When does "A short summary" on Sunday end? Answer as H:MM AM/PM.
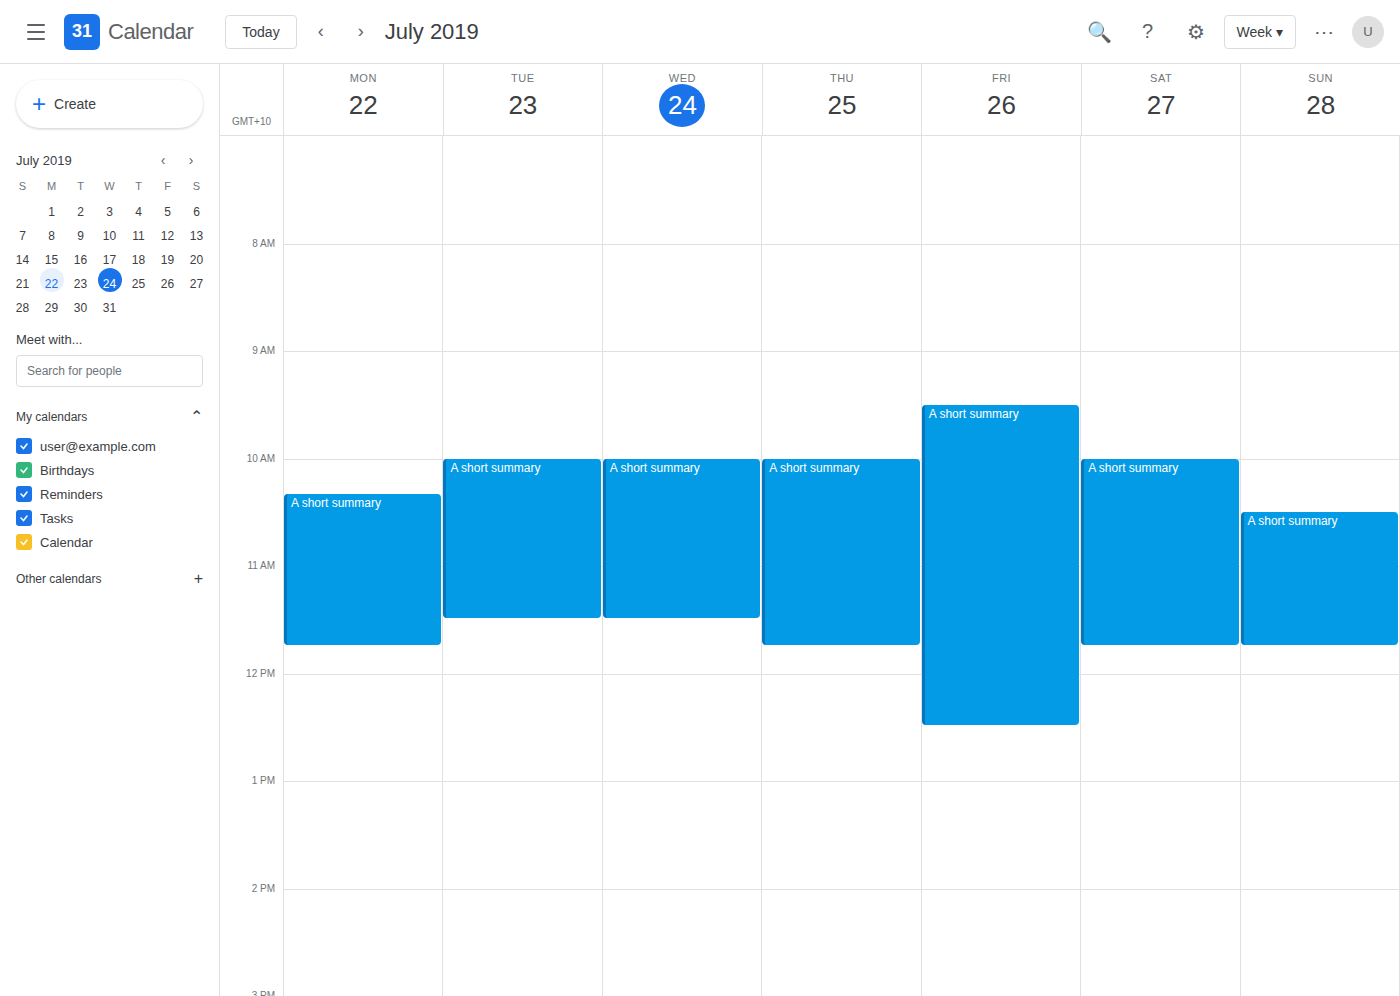
11:45 AM